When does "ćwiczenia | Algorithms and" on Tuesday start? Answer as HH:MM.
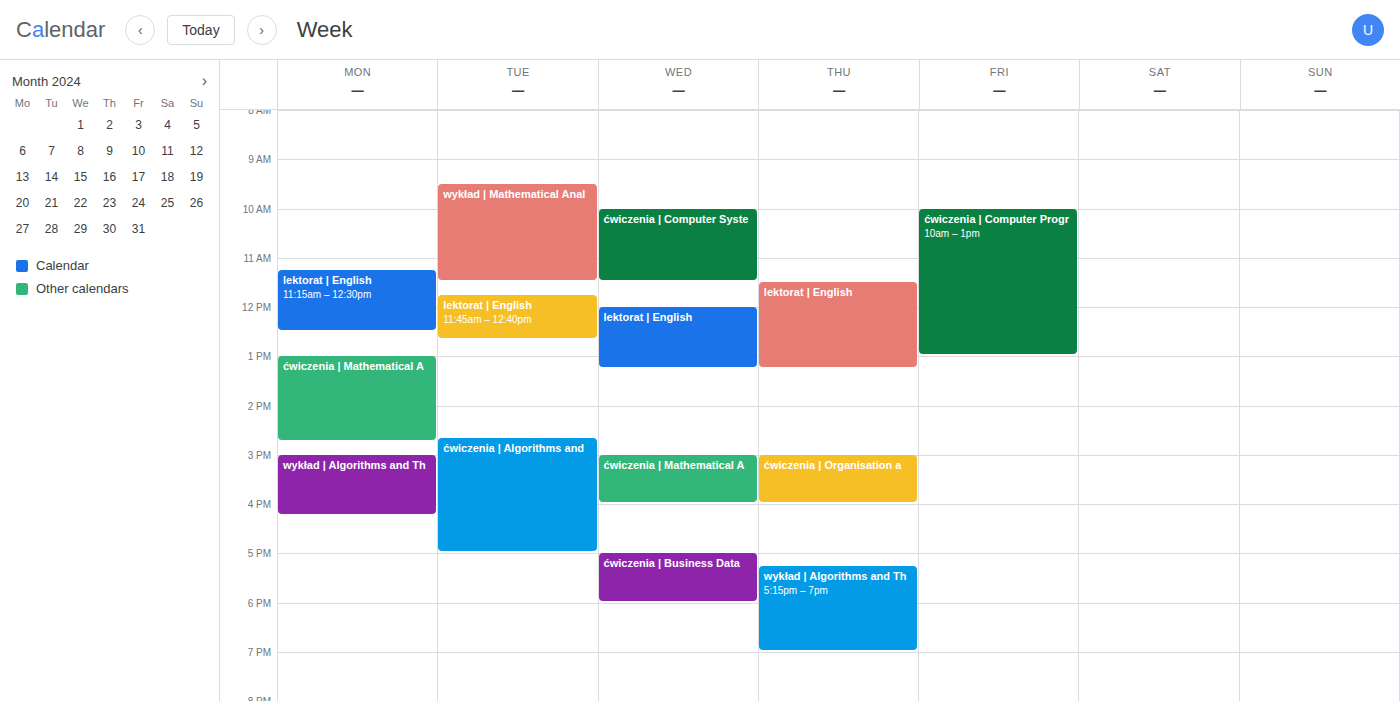
14:40